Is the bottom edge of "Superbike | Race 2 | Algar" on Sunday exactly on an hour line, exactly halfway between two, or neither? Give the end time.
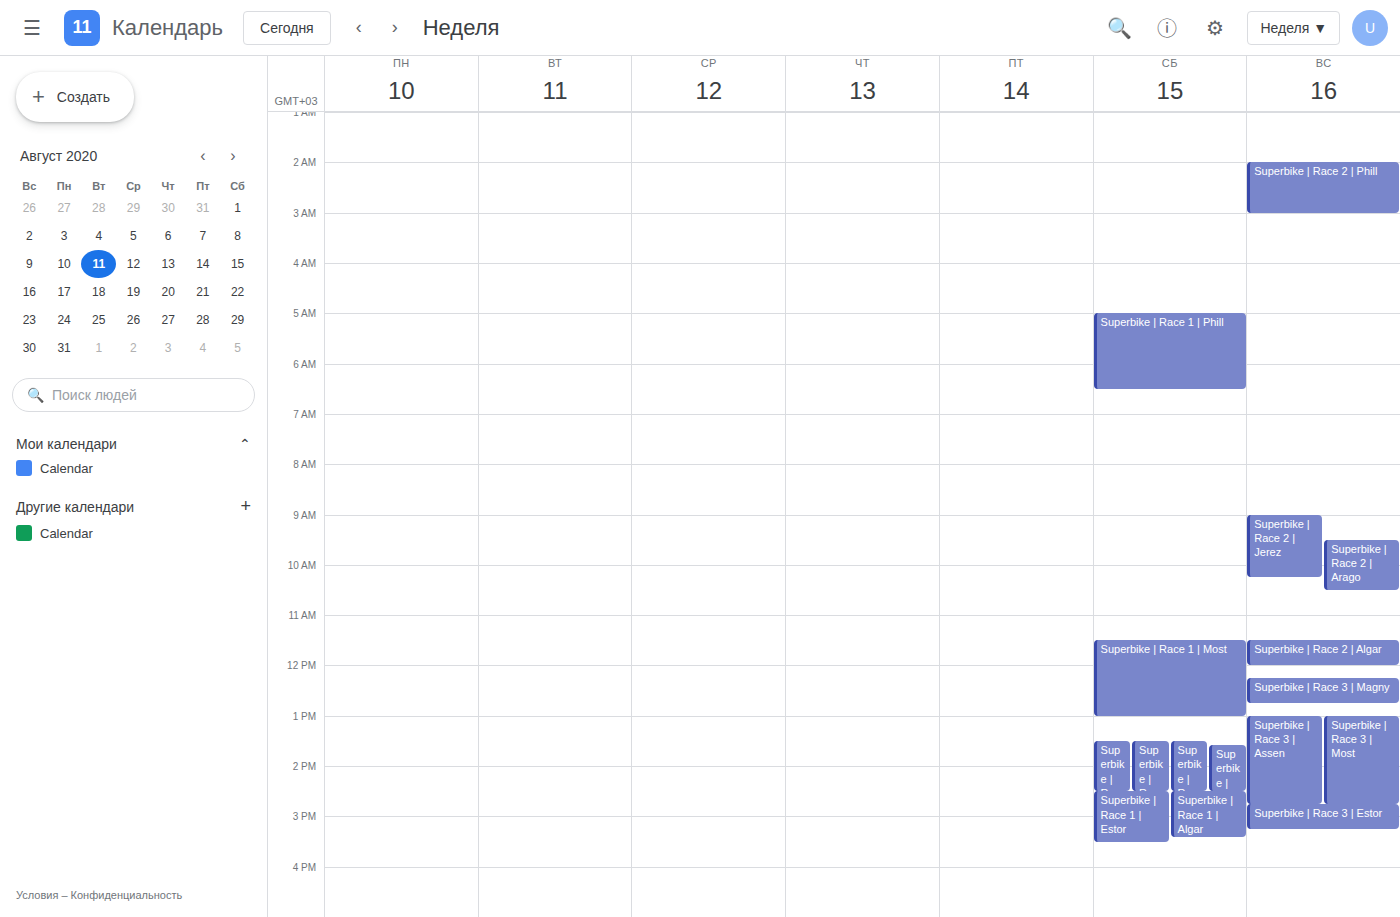
12:00 PM -- exactly on the 12 PM line.